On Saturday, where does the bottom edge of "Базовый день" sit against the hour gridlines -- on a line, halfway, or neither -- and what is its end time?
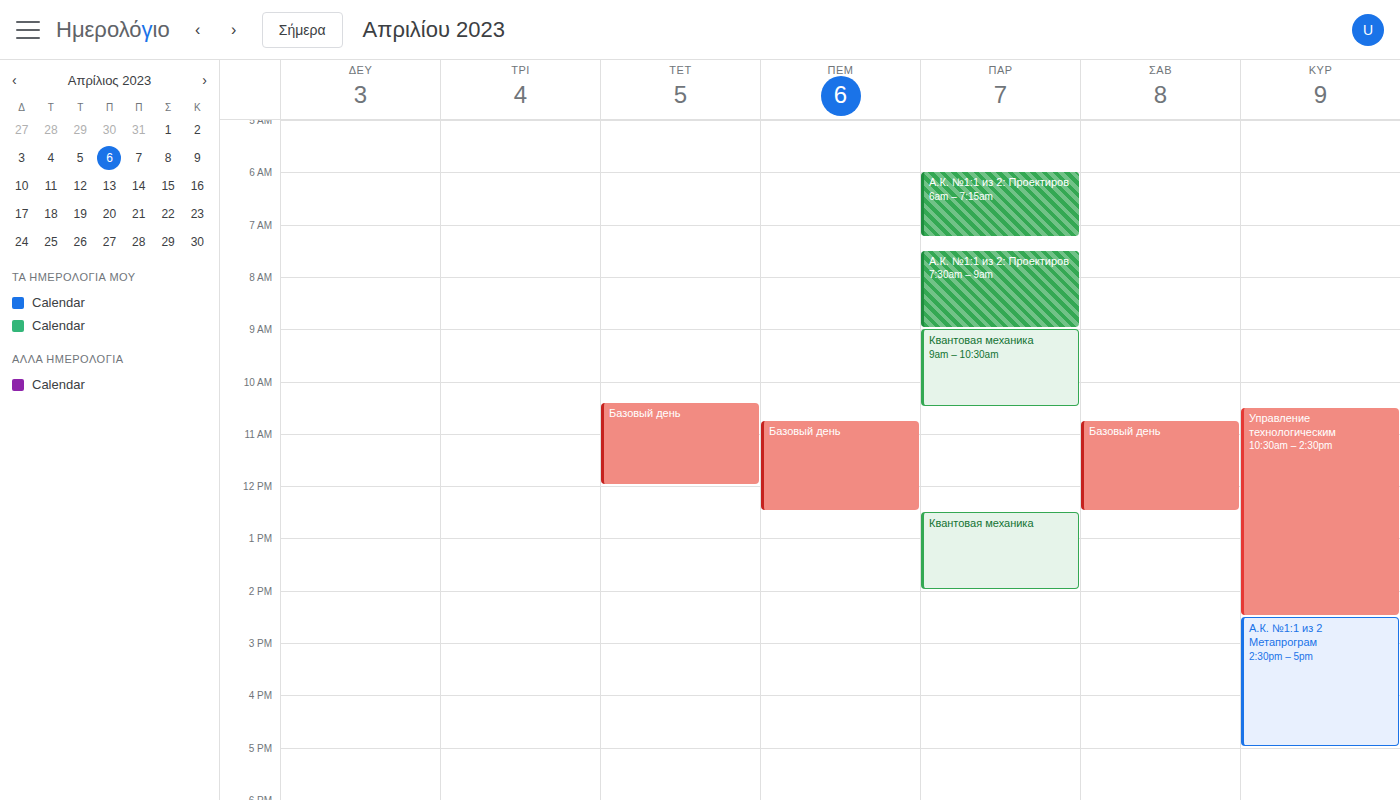
12:30 PM -- halfway between the 12 PM and 1 PM lines.